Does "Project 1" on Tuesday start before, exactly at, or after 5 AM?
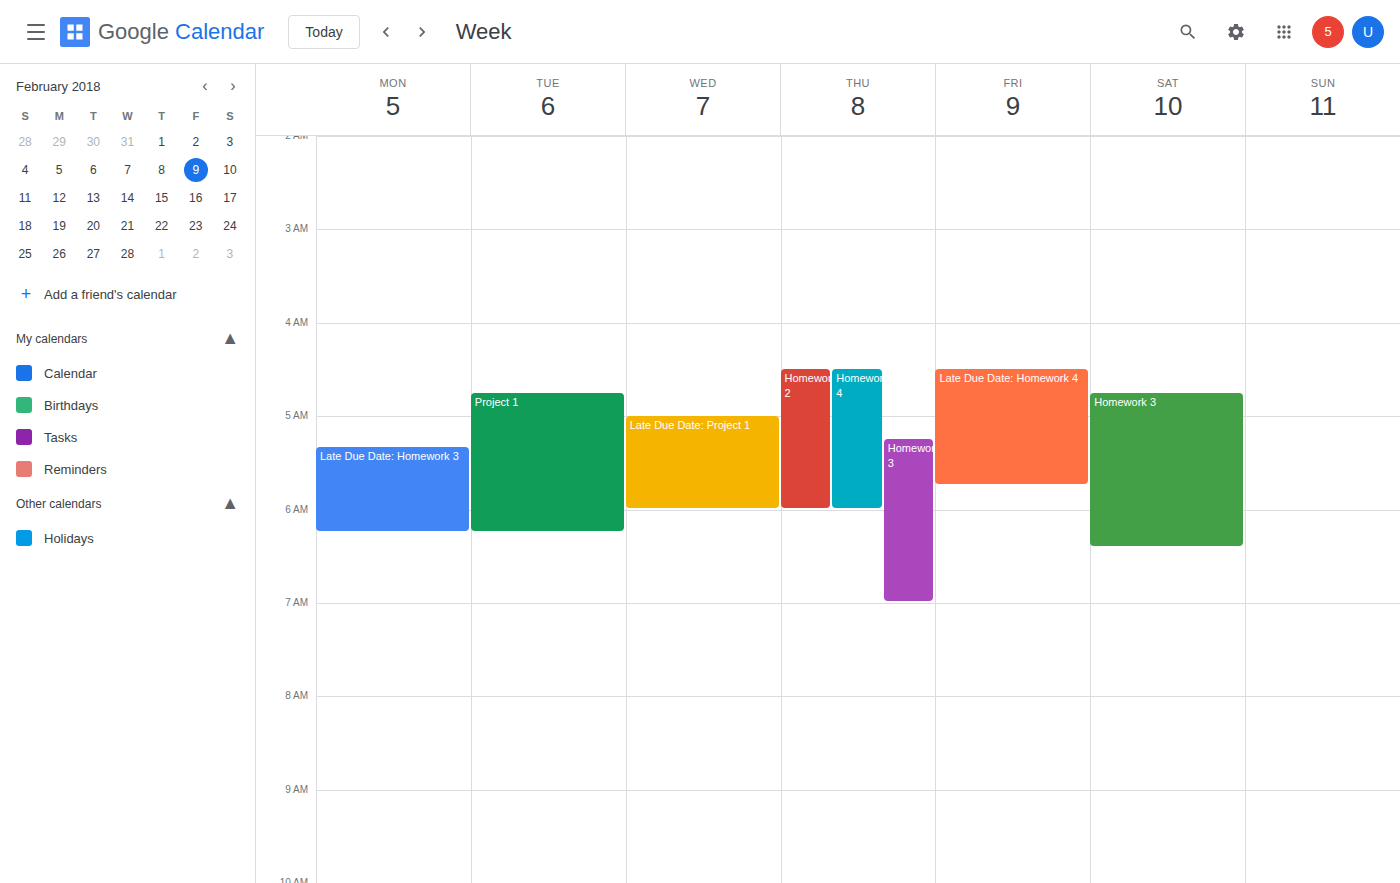
4:45 AM -- before 5 AM, 15 minutes above the 5 AM line.